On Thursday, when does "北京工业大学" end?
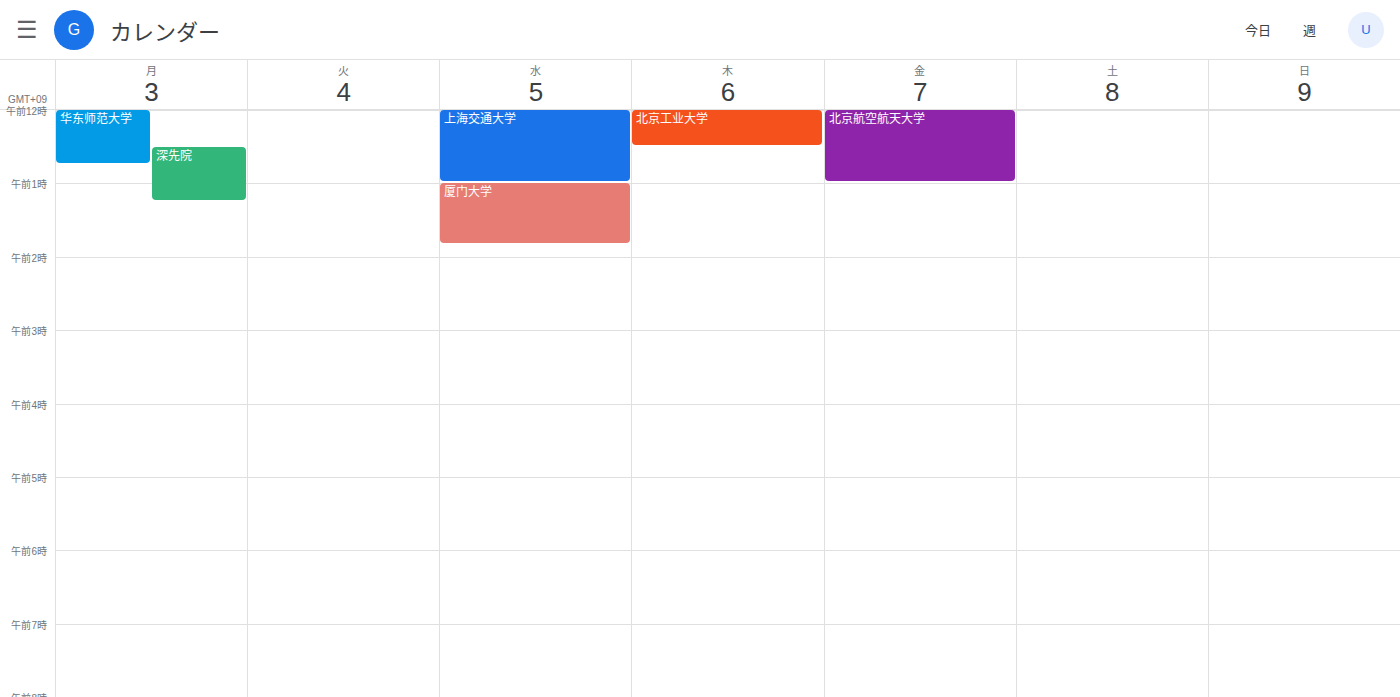
12:30 AM